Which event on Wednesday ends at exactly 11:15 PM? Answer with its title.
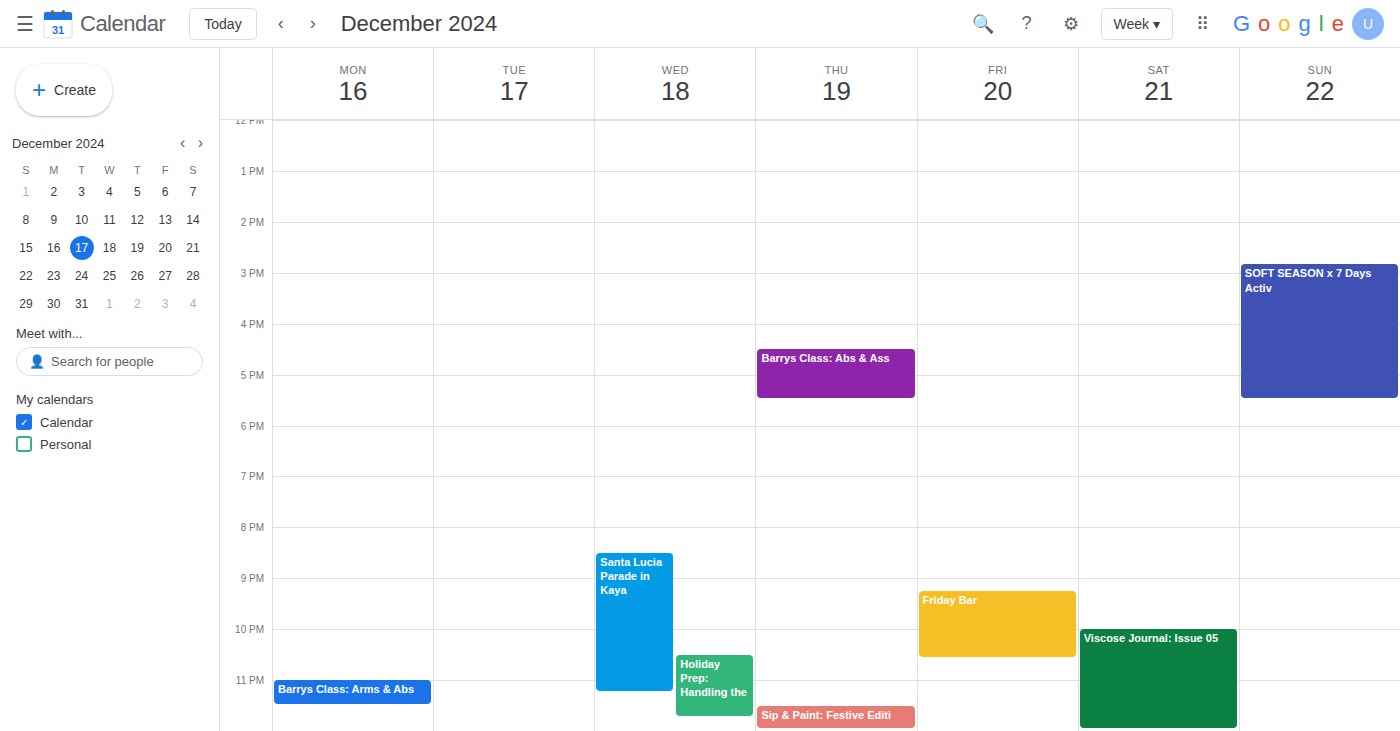
"Santa Lucia Parade in Kaya"